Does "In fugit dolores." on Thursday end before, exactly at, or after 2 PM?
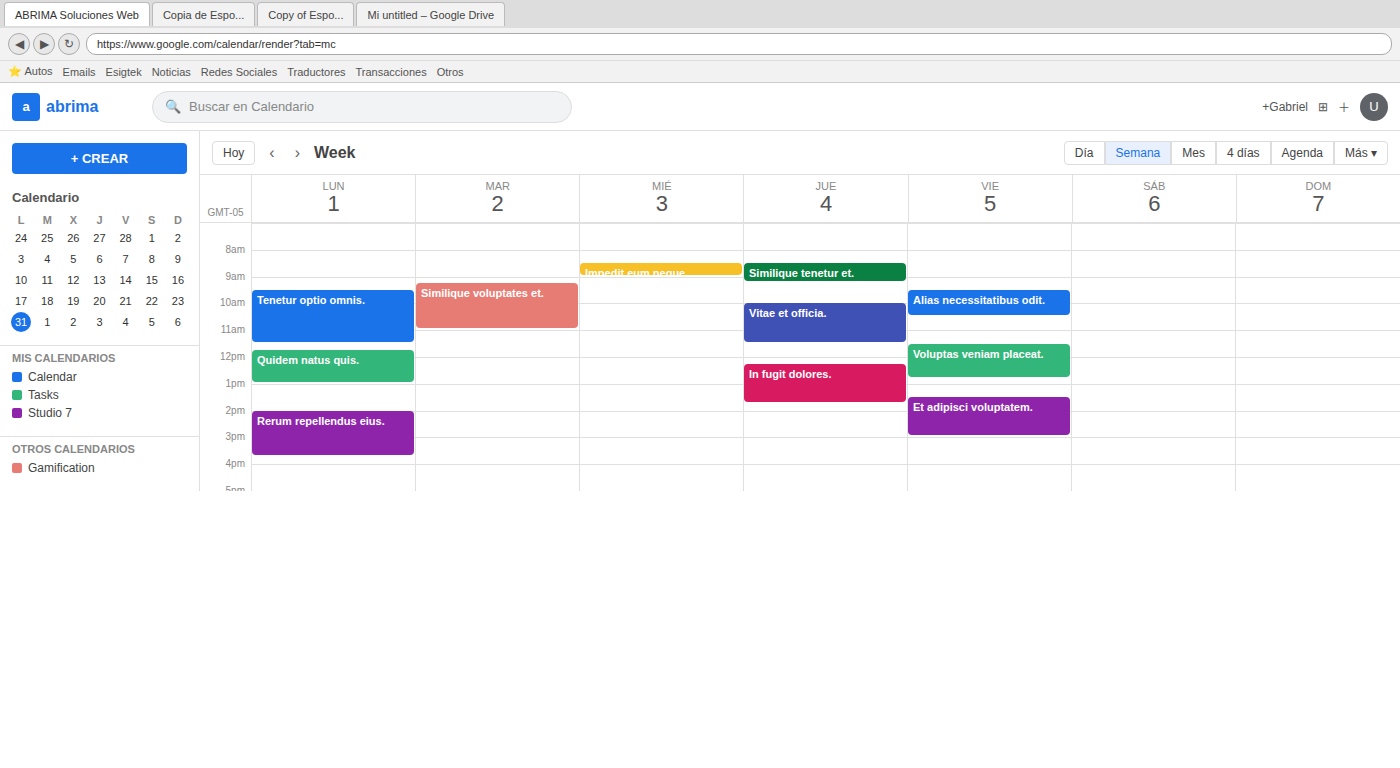
1:45 PM -- before 2 PM, 15 minutes above the 2 PM line.